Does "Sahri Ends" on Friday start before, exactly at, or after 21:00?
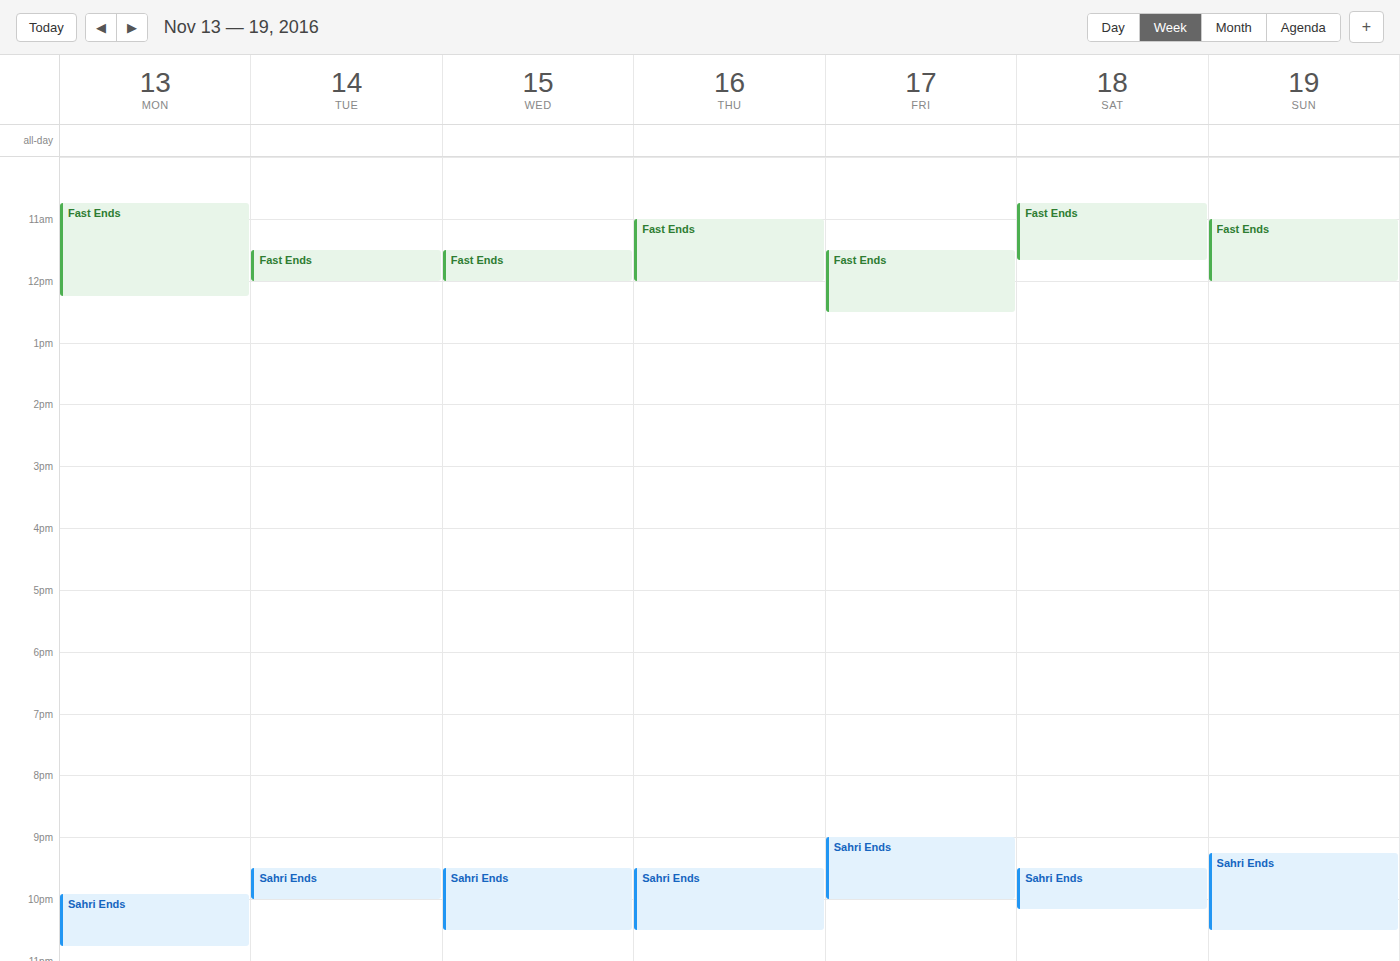
21:00 -- exactly at 21:00, on the 21:00 line.